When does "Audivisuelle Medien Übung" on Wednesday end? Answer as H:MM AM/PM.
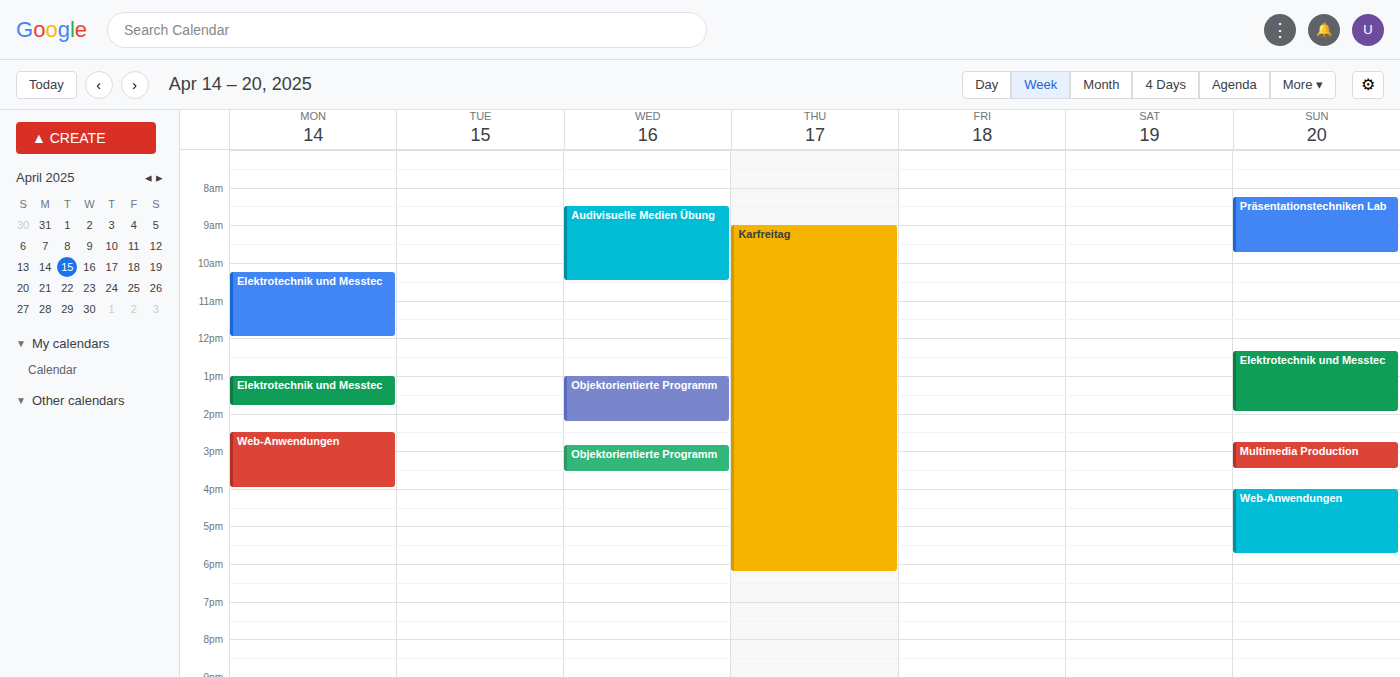
10:30 AM